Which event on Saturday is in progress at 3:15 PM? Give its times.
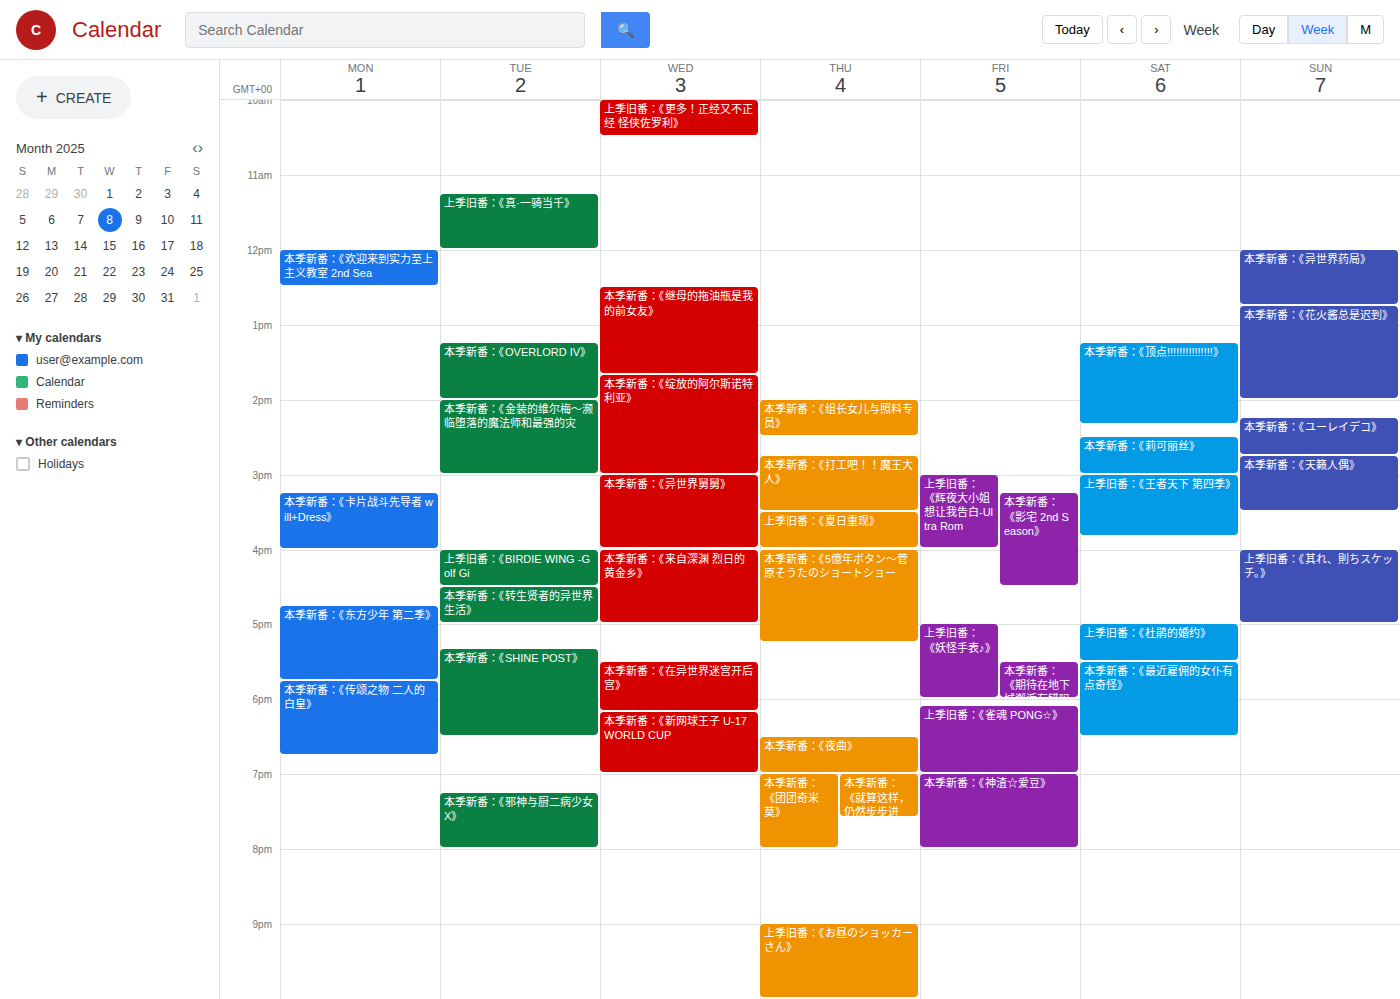
"上季旧番：《王者天下 第四季》", 3:00 PM to 3:50 PM